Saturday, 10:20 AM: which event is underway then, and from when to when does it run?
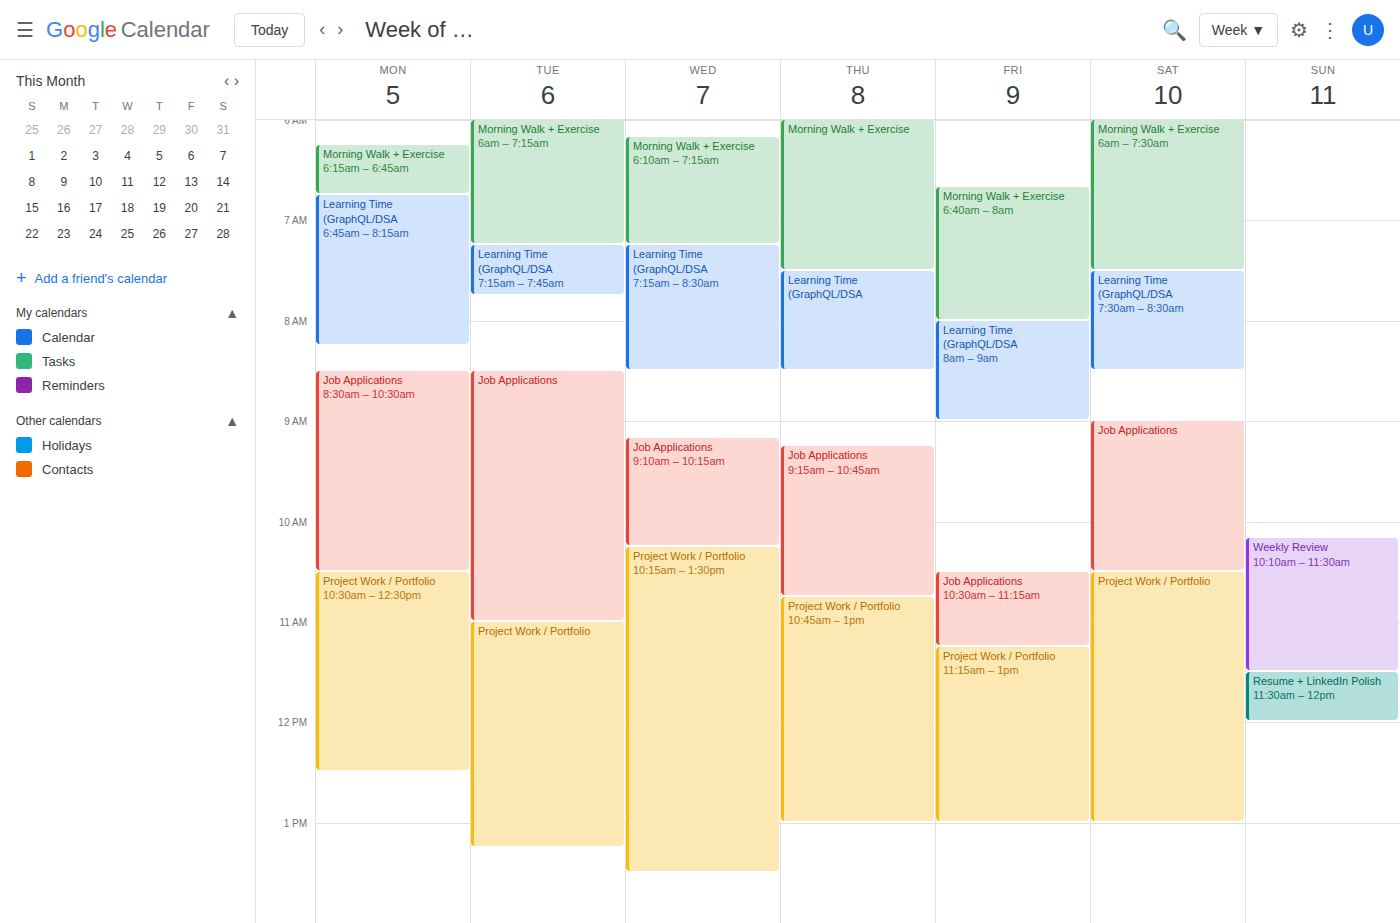
"Job Applications", 9:00 AM to 10:30 AM